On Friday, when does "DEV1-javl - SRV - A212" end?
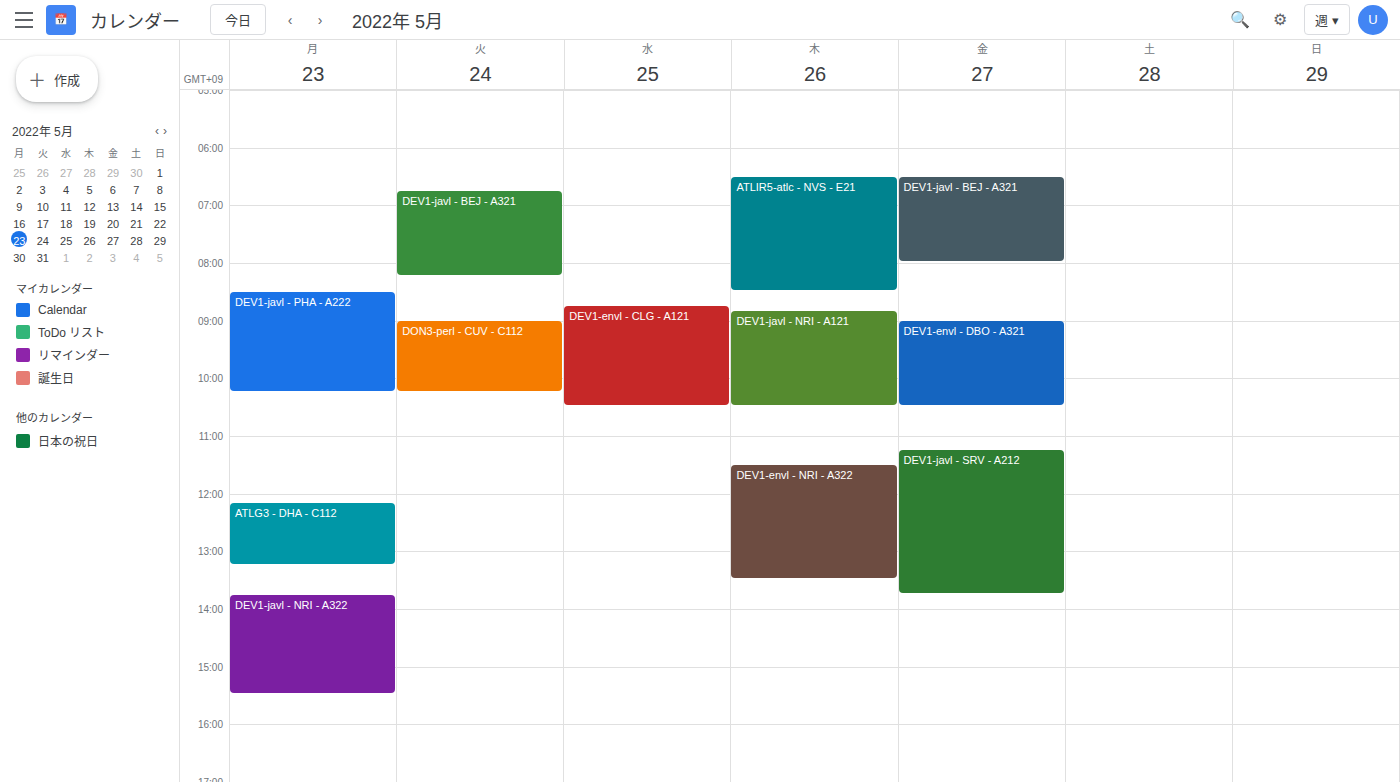
1:45 PM